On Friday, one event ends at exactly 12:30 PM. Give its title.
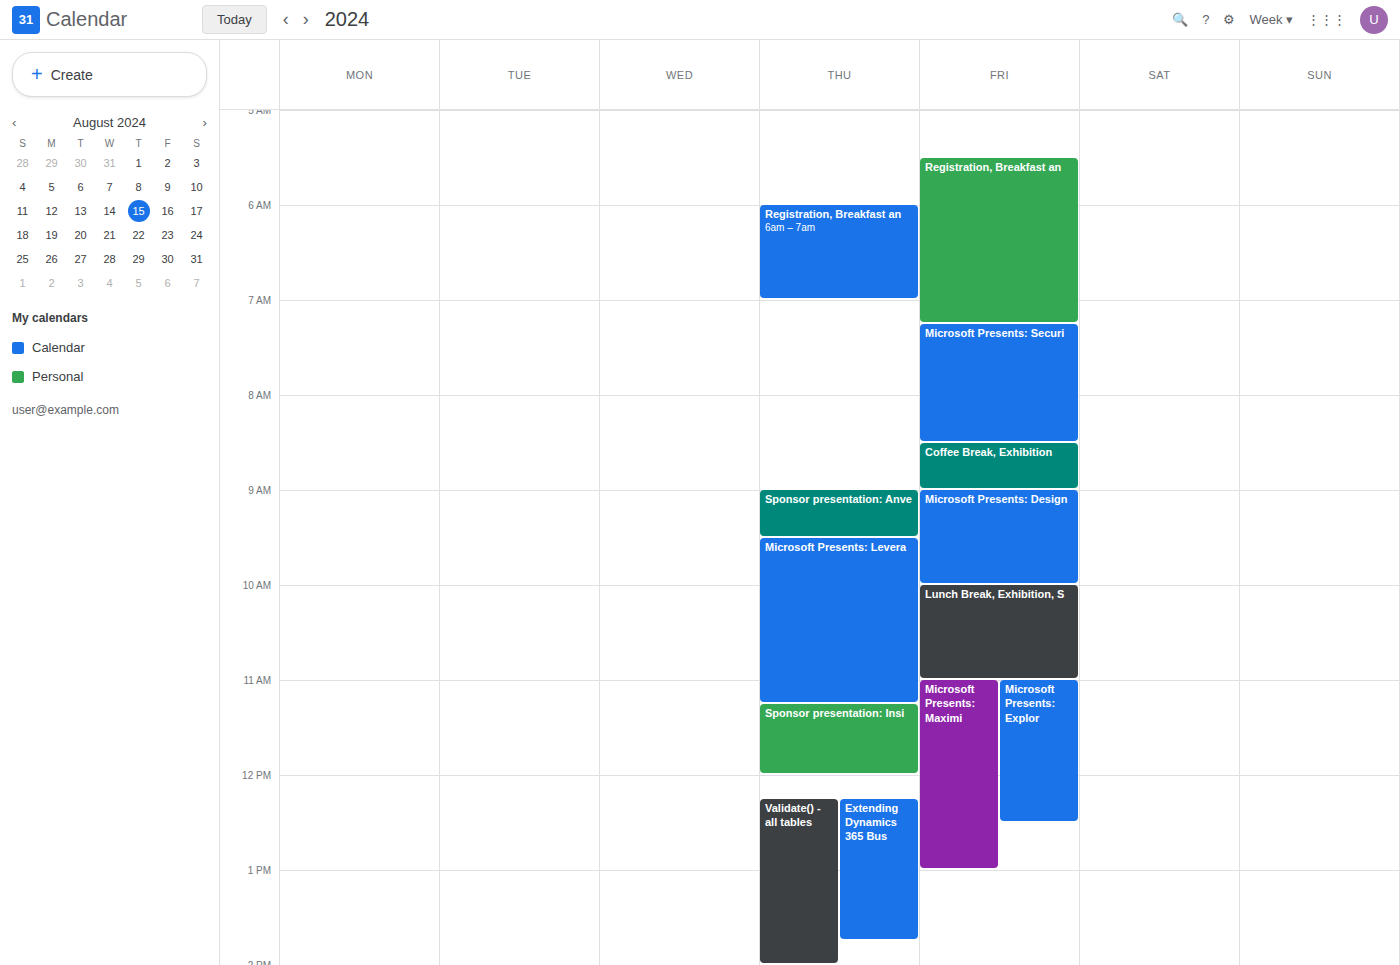
"Microsoft Presents: Explor"